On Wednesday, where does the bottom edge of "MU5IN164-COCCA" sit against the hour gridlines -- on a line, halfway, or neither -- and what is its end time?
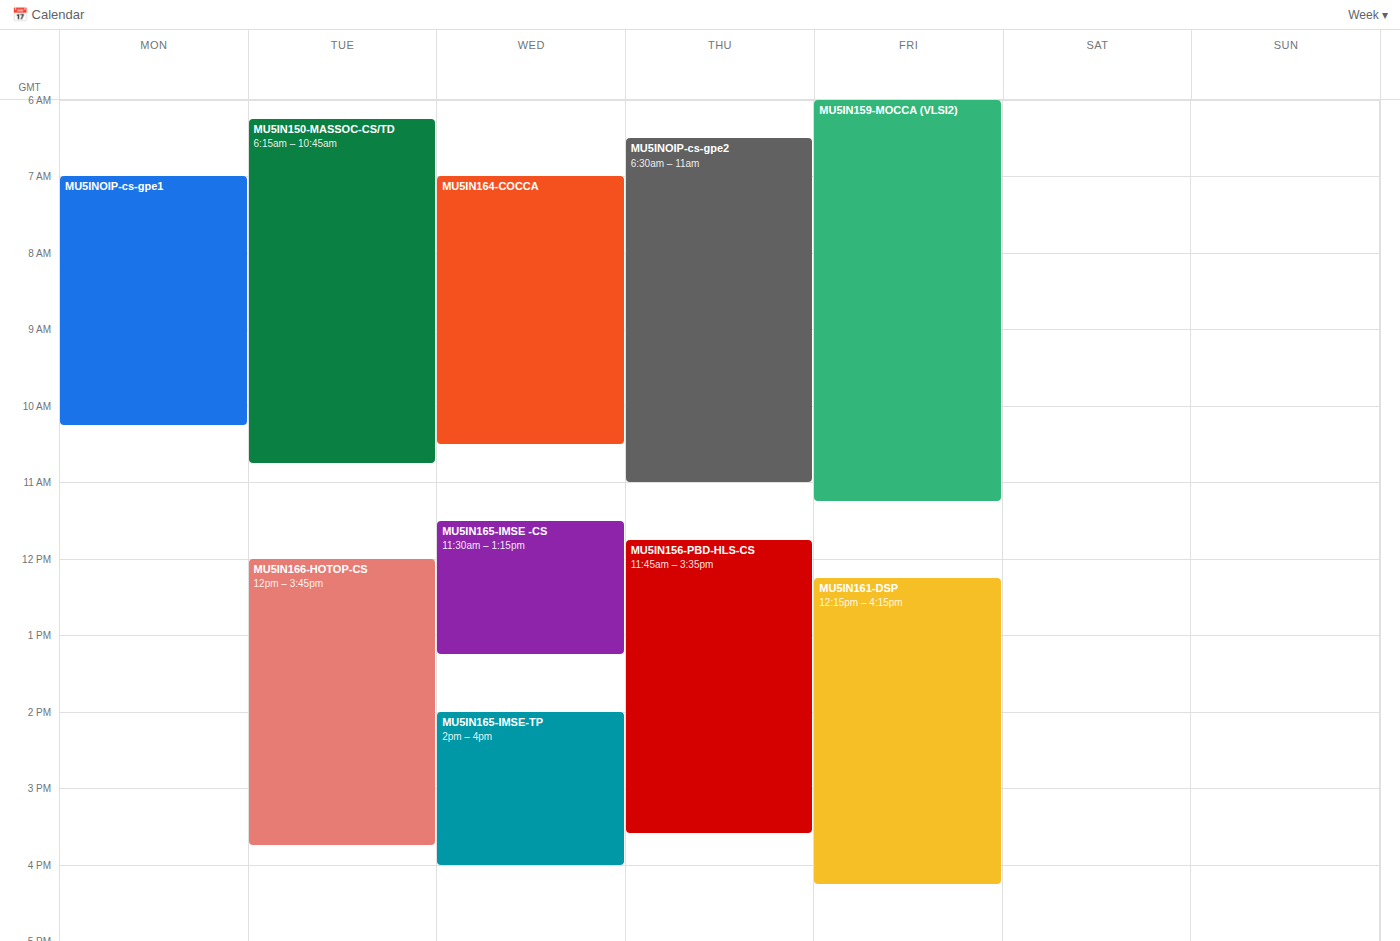
10:30 -- halfway between the 10:00 and 11:00 lines.